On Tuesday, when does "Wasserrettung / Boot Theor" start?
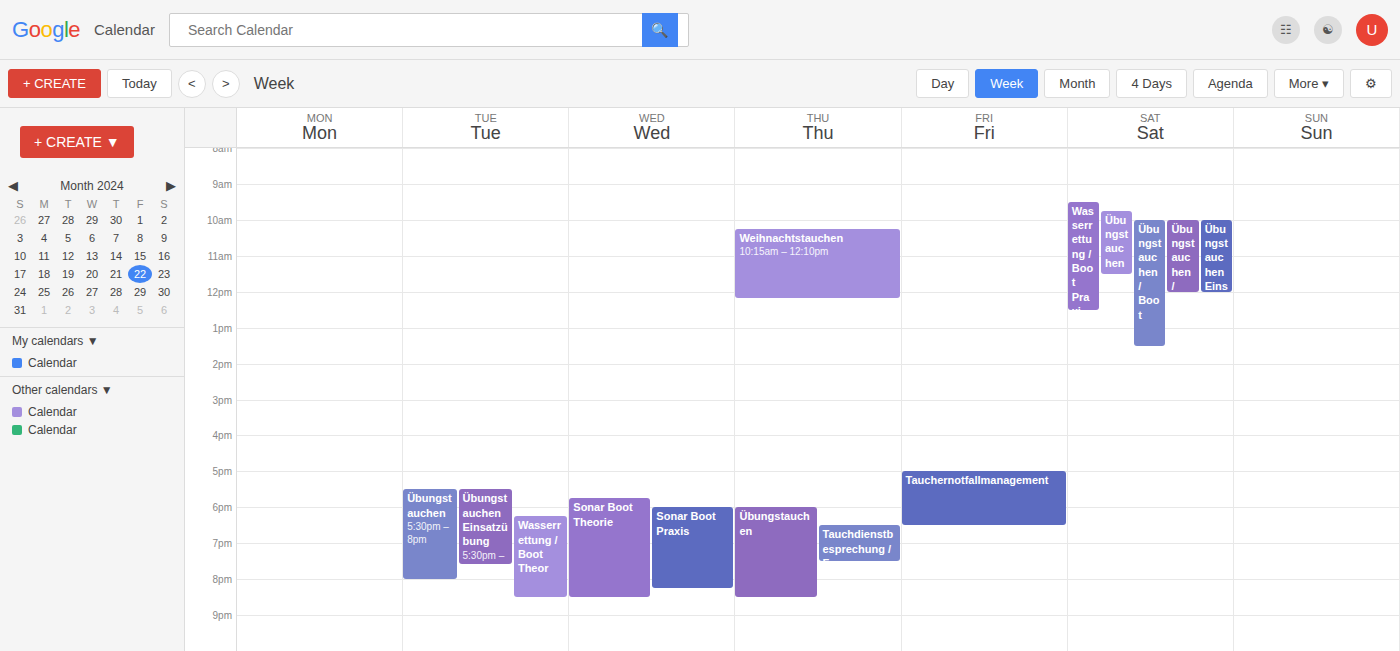
18:15